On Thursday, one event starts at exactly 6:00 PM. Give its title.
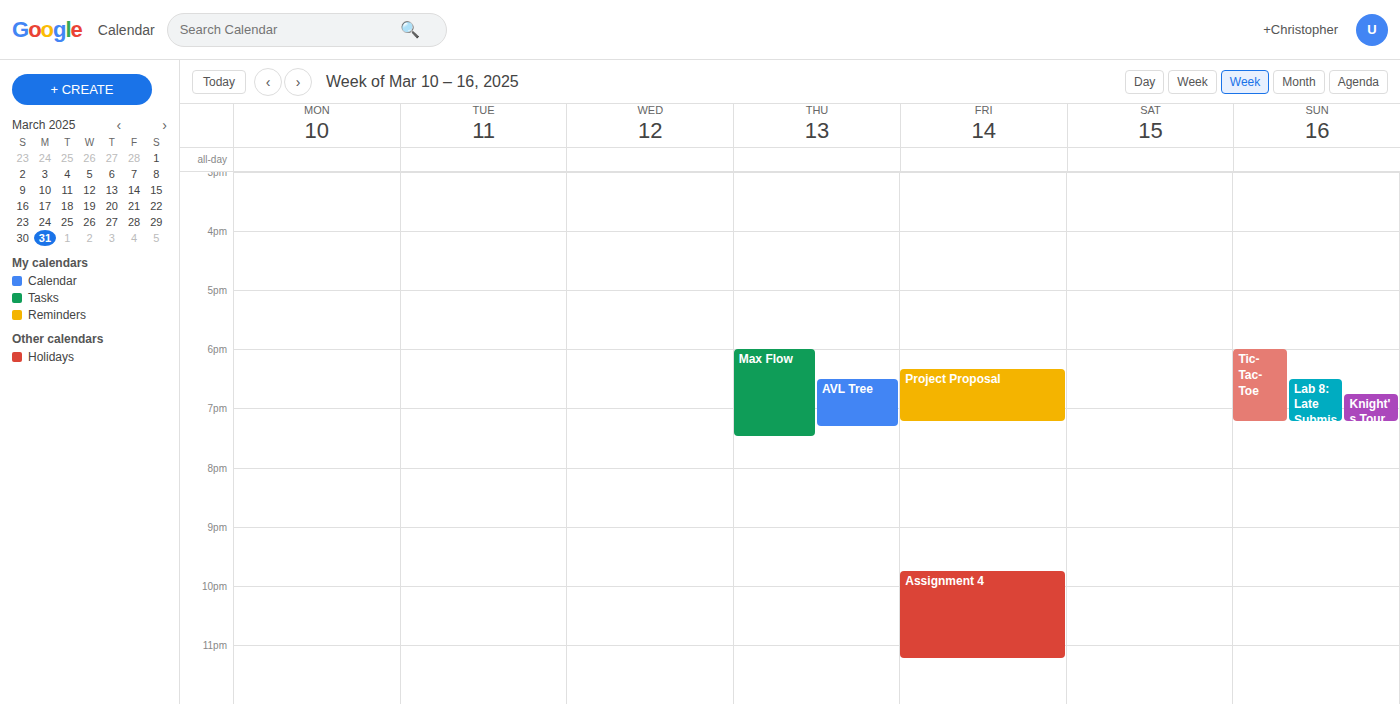
"Max Flow"